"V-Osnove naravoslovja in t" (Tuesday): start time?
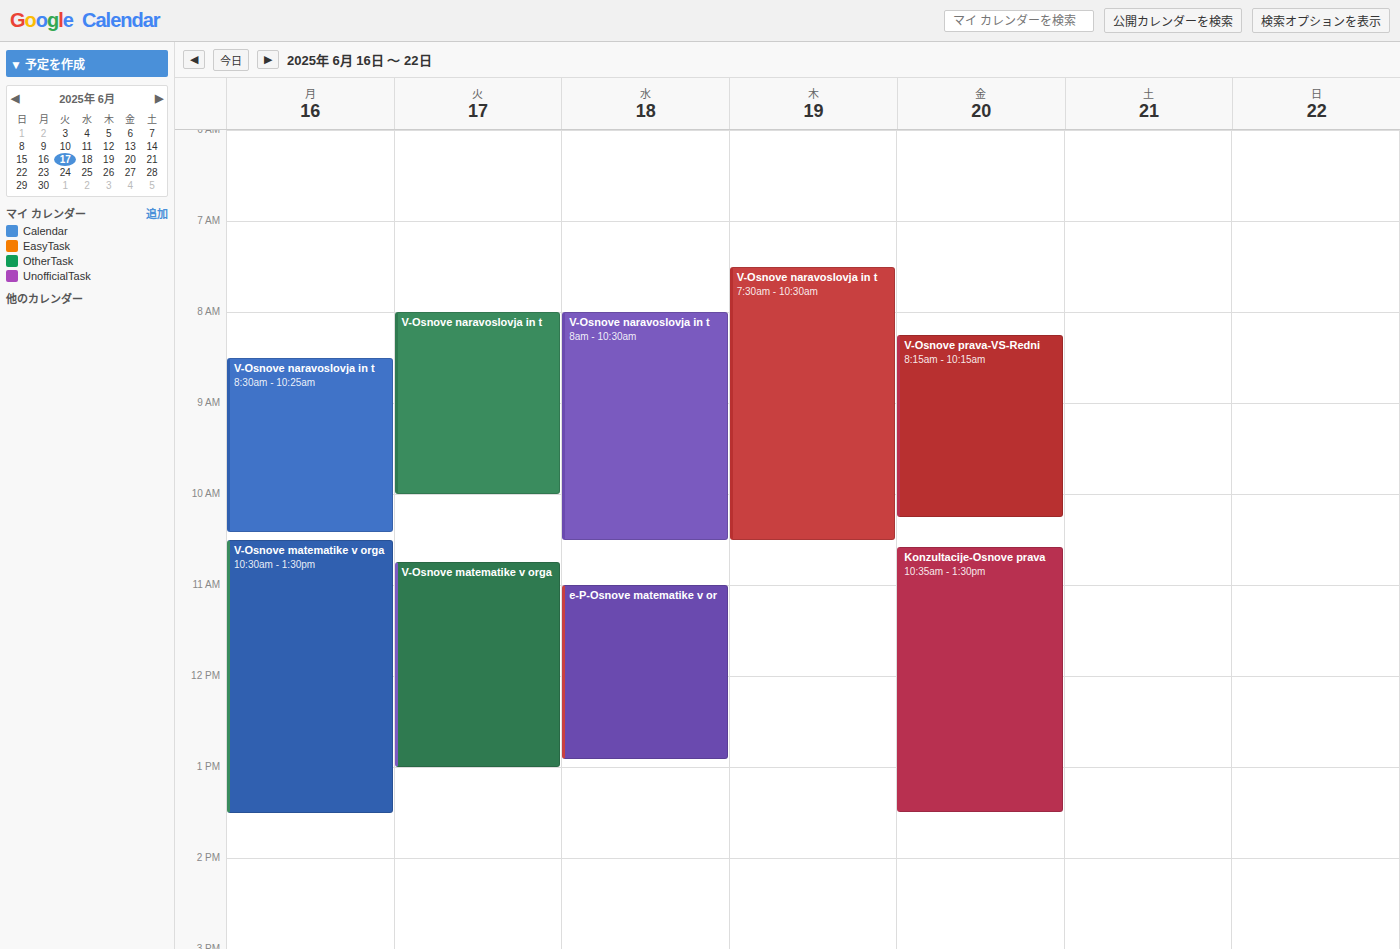
8:00 AM